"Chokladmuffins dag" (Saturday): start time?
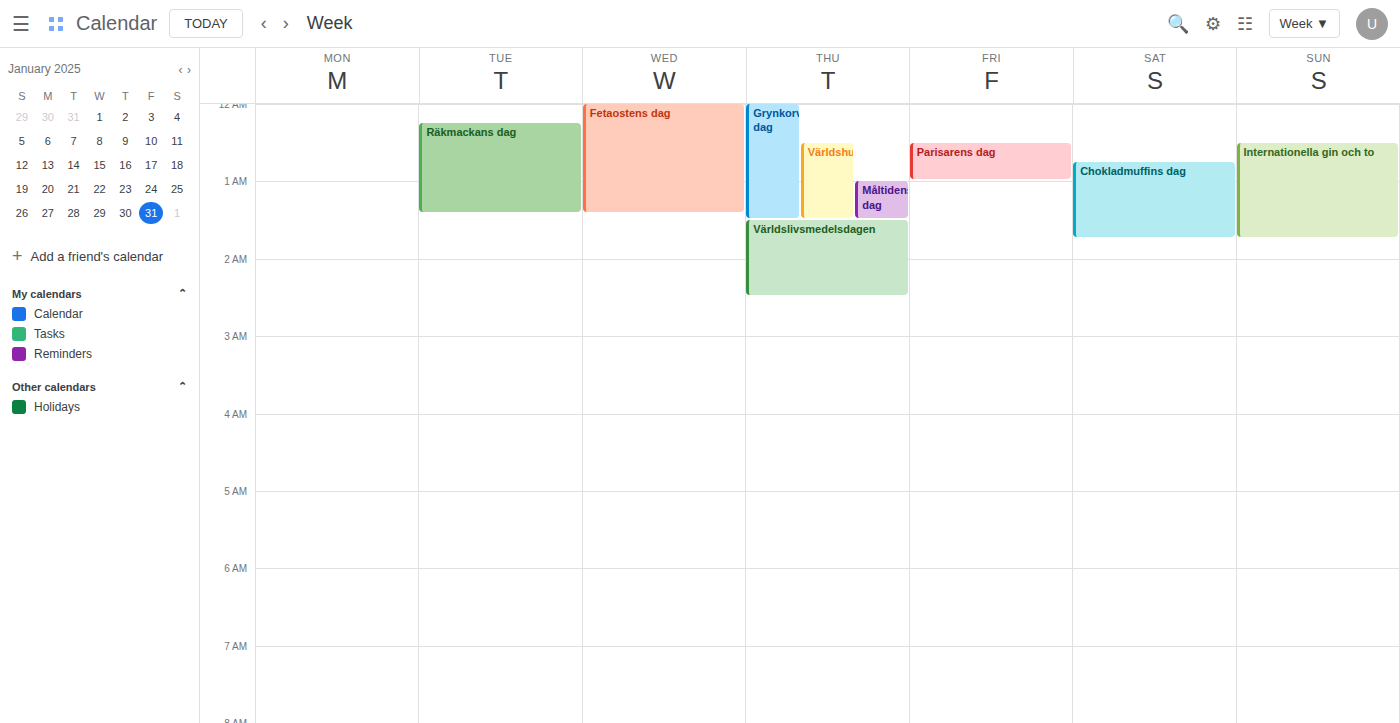
12:45 AM